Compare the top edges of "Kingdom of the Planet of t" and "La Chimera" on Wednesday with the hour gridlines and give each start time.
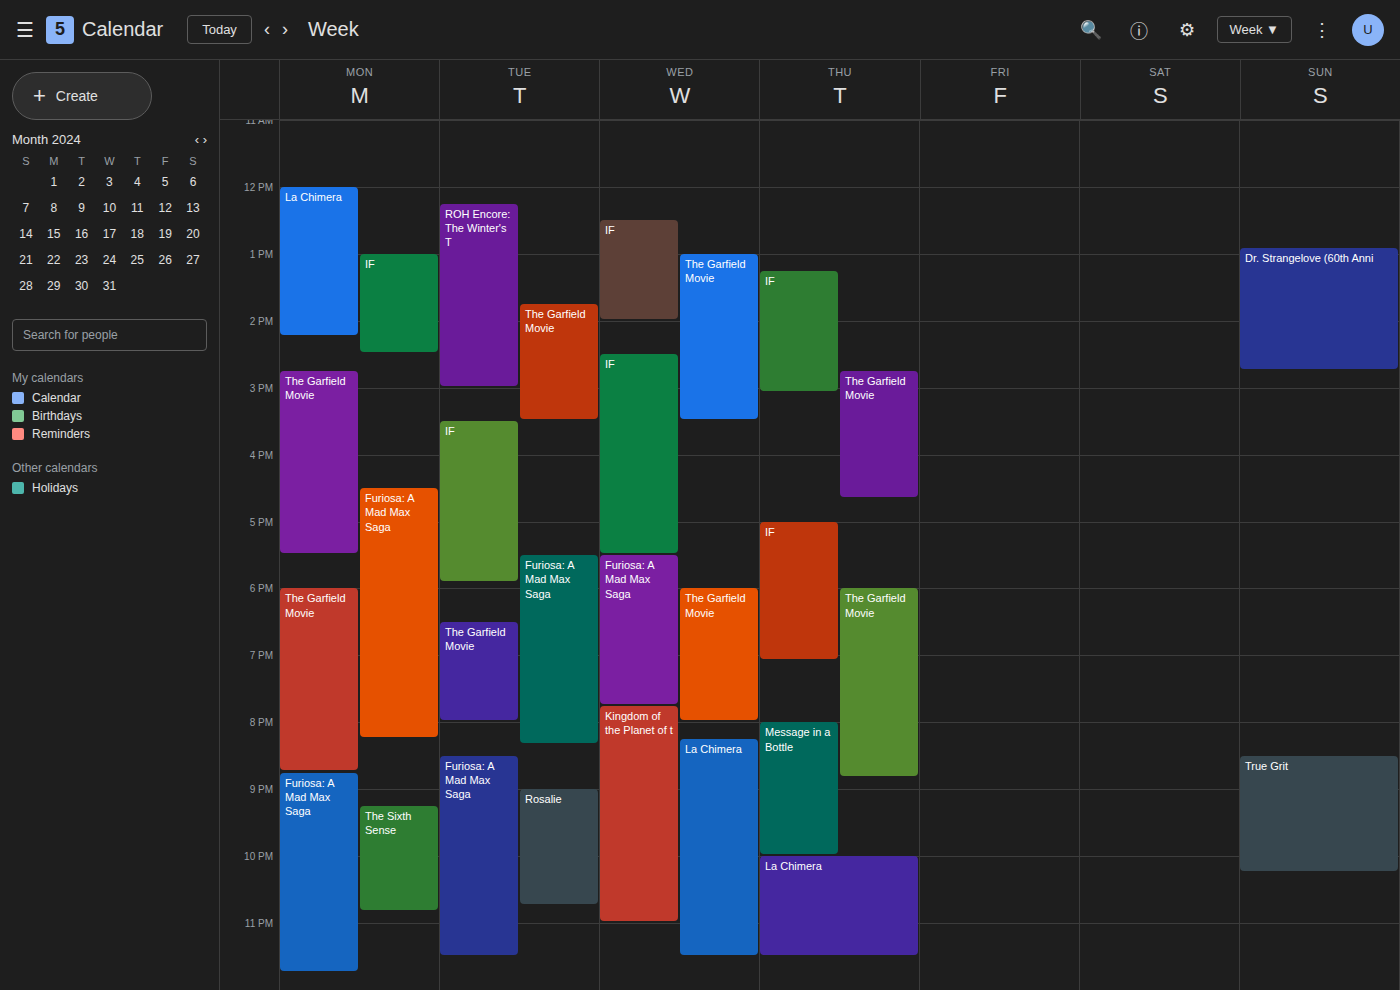
"Kingdom of the Planet of t": 7:45 PM, neither: three quarters of the way from the 7 PM line to the 8 PM line. "La Chimera": 8:15 PM, neither: a quarter of the way from the 8 PM line to the 9 PM line.